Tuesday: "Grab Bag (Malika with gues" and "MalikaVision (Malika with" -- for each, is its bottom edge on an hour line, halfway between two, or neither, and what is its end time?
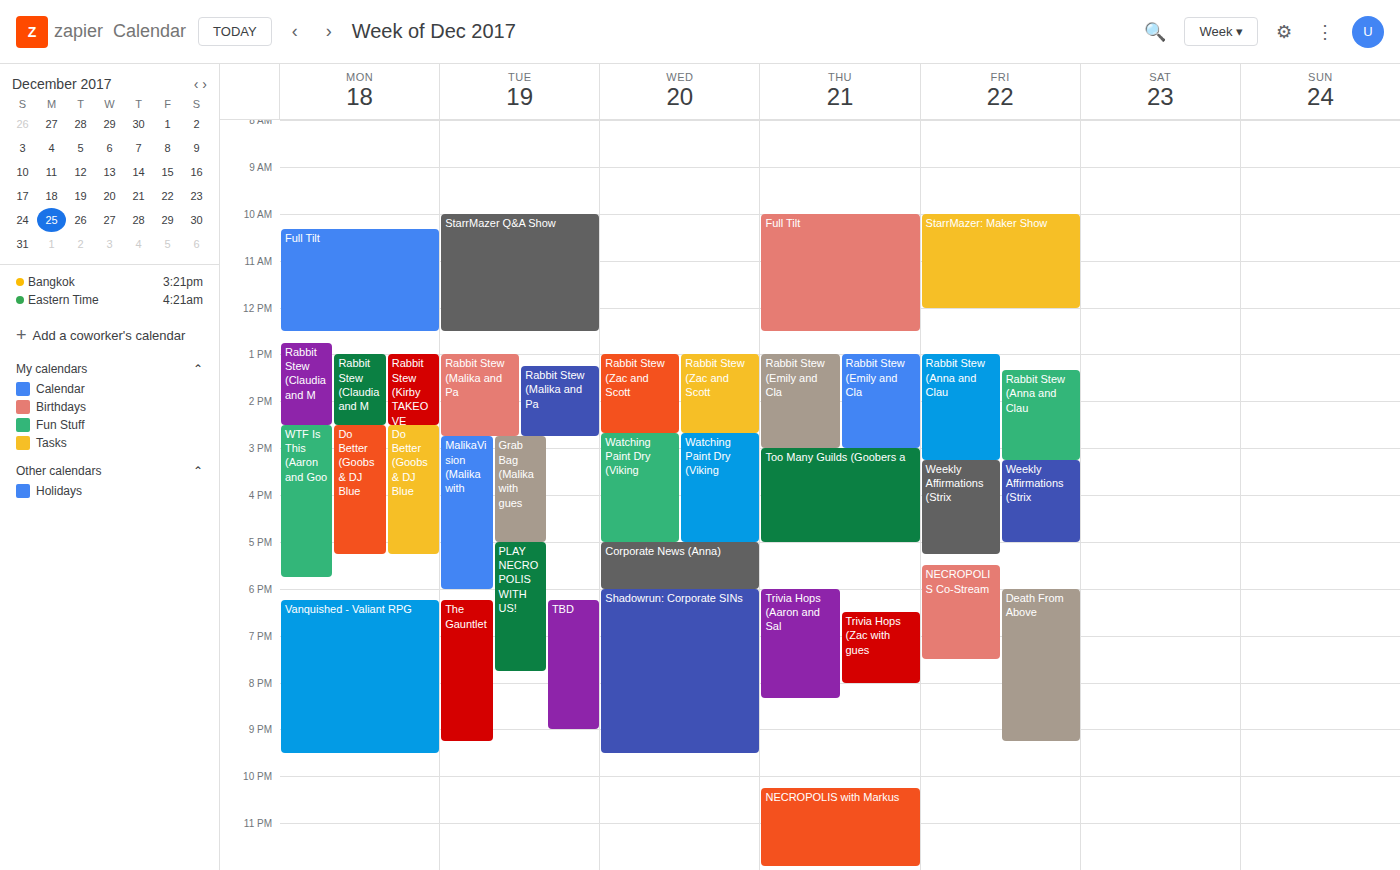
"Grab Bag (Malika with gues": 5:00 PM, exactly on the 5 PM line. "MalikaVision (Malika with": 6:00 PM, exactly on the 6 PM line.